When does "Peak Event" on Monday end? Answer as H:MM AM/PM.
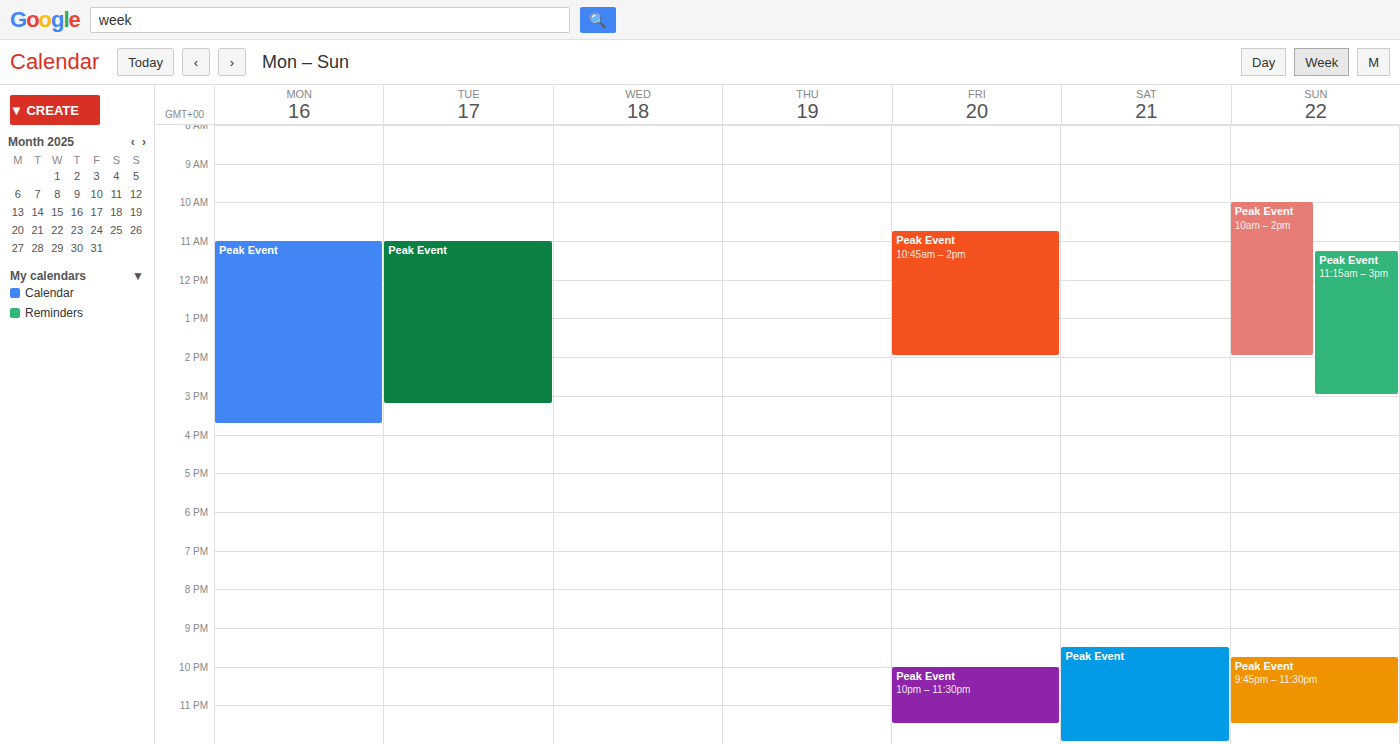
3:45 PM